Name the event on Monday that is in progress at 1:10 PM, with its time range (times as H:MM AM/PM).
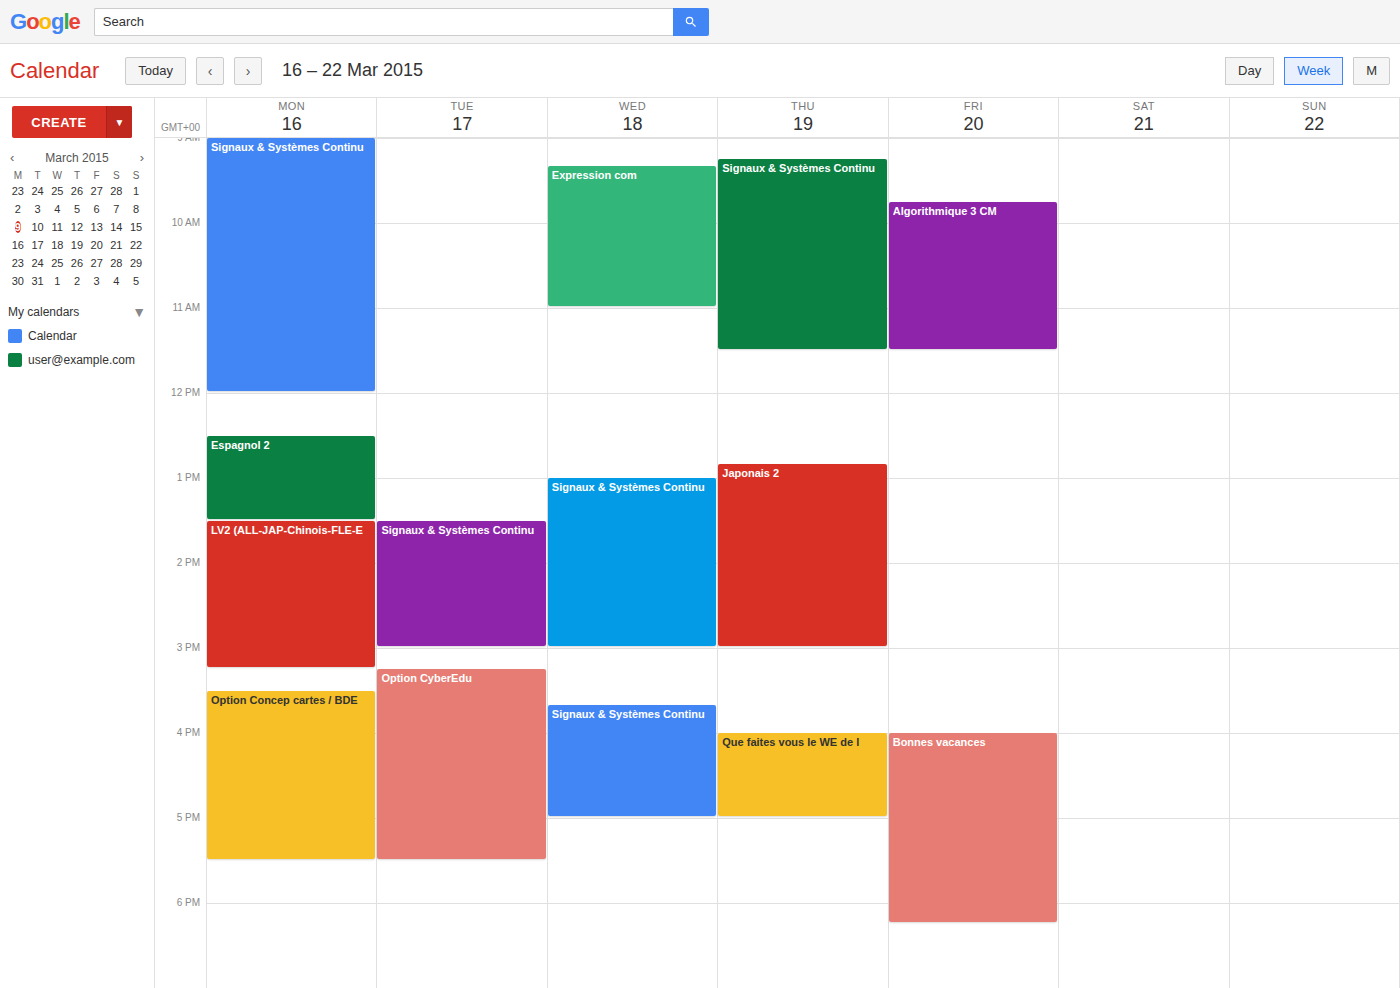
"Espagnol 2", 12:30 PM to 1:30 PM